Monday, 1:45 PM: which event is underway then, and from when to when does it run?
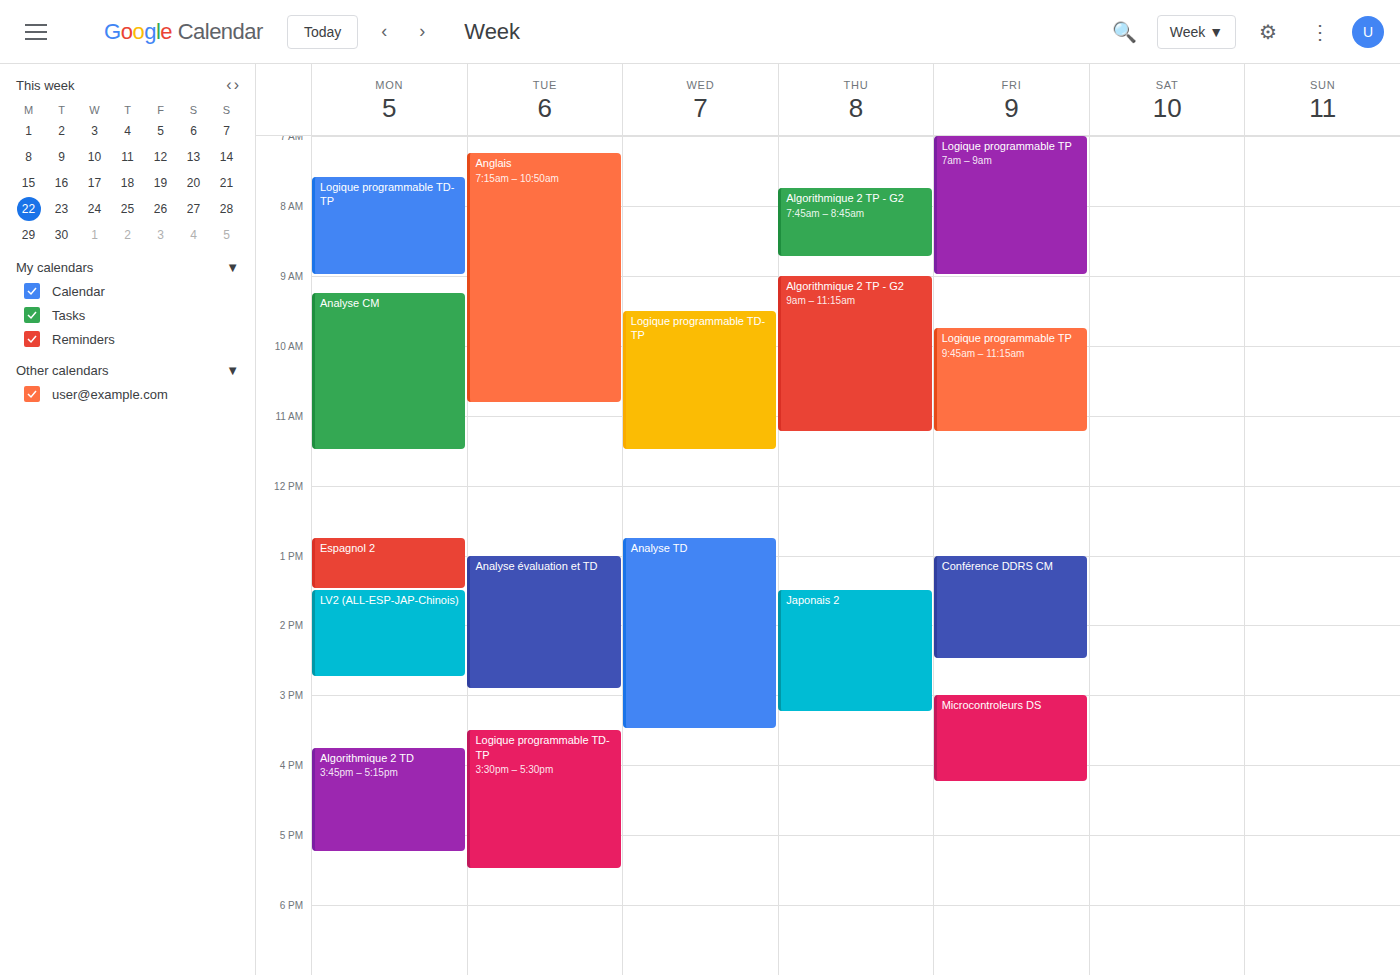
"LV2 (ALL-ESP-JAP-Chinois)", 1:30 PM to 2:45 PM